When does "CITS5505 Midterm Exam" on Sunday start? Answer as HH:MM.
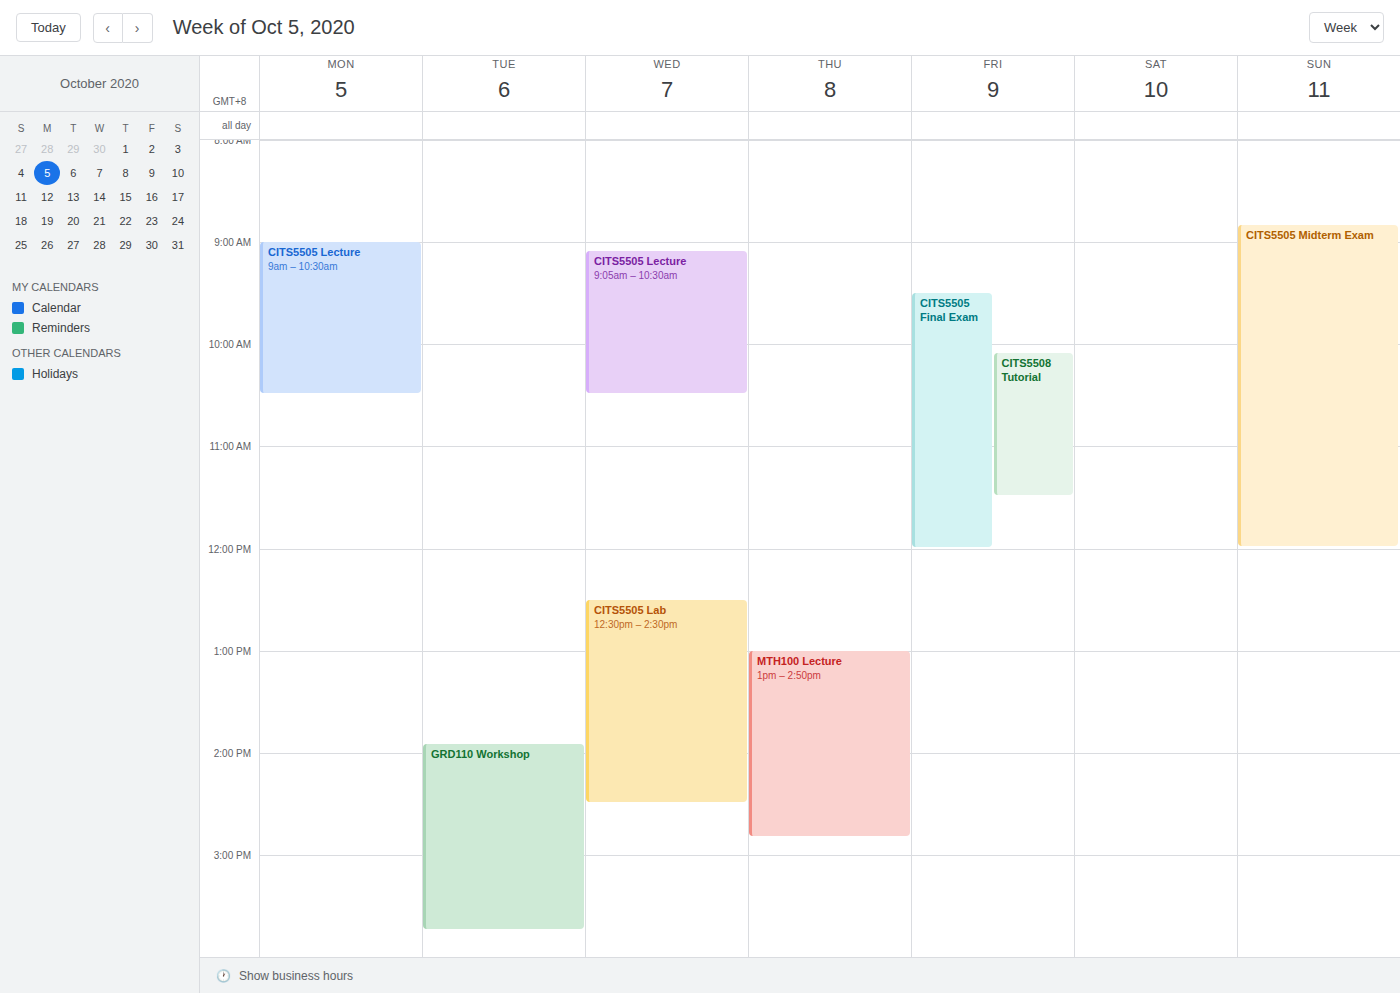
08:50